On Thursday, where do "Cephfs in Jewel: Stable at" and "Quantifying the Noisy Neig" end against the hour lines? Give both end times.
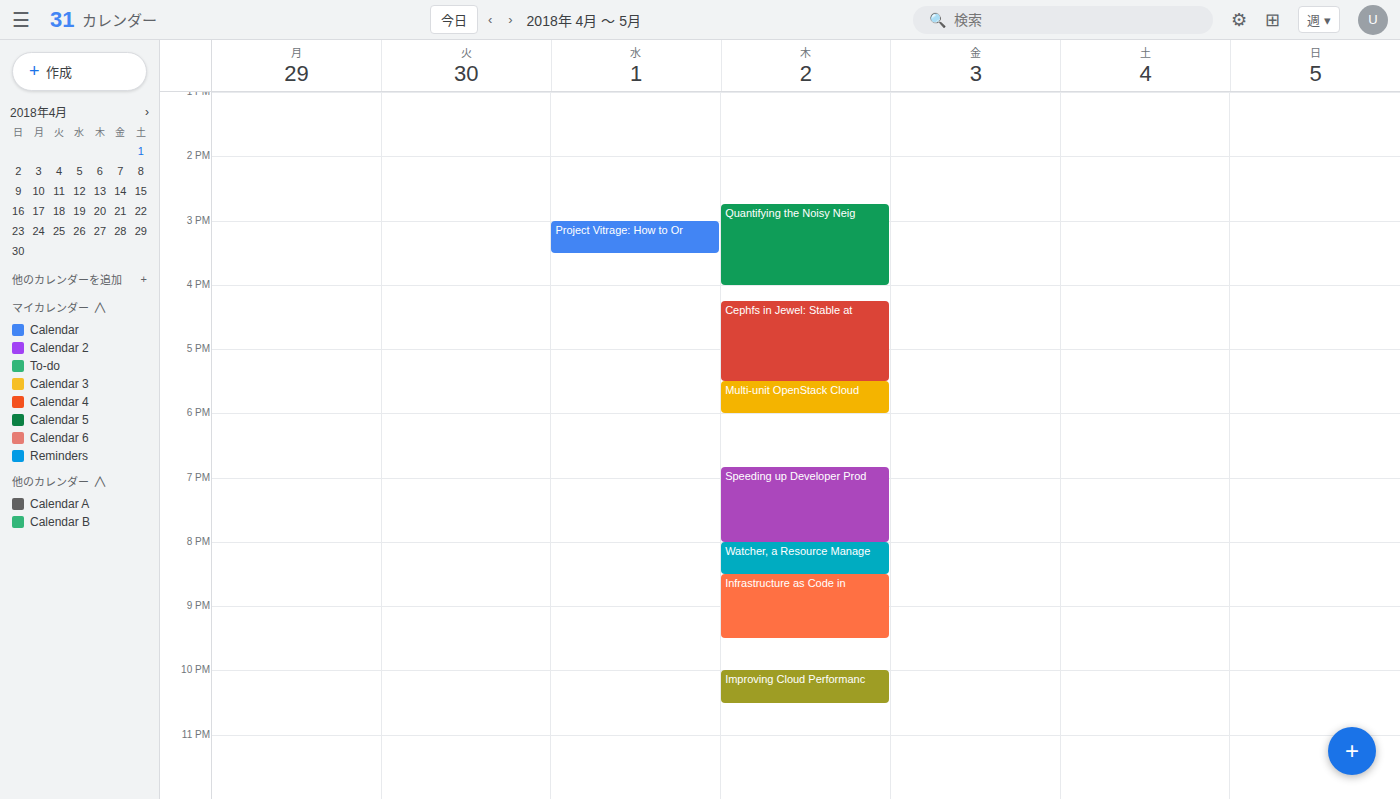
"Cephfs in Jewel: Stable at": 5:30 PM, halfway between the 5 PM and 6 PM lines. "Quantifying the Noisy Neig": 4:00 PM, exactly on the 4 PM line.